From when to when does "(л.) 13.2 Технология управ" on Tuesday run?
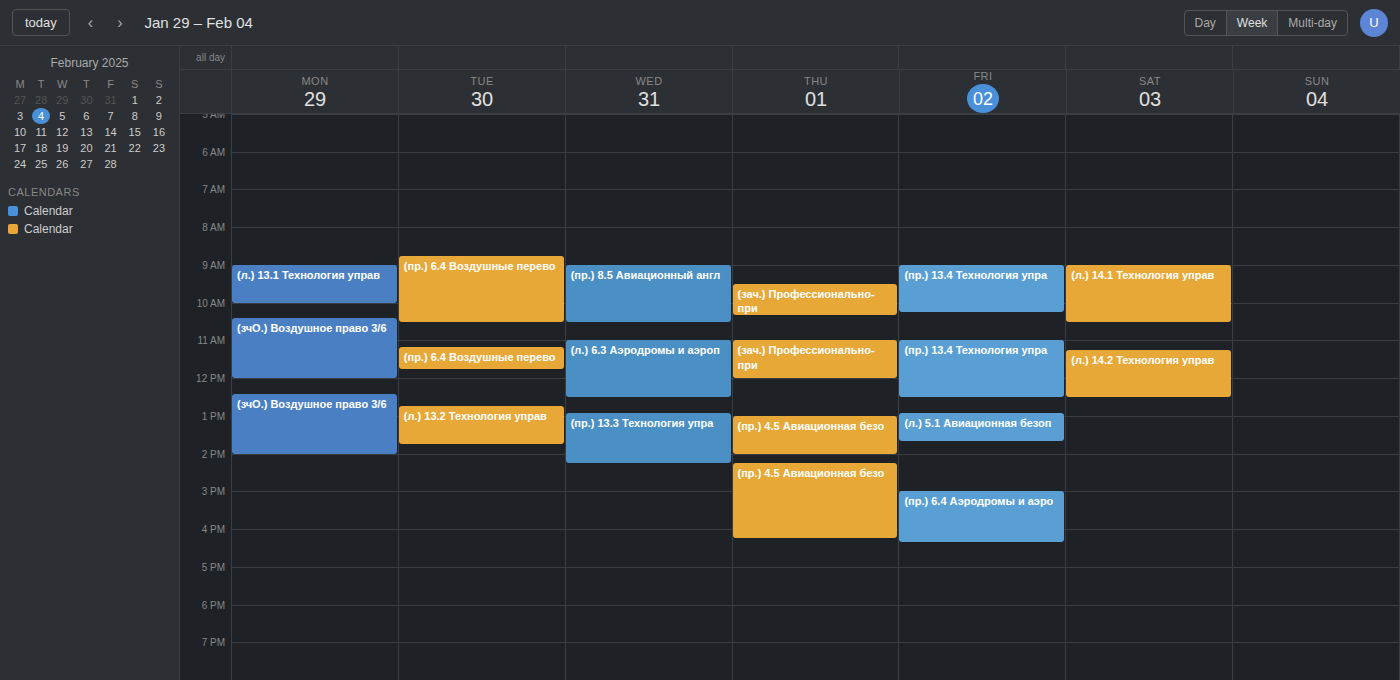
12:45 PM to 1:45 PM